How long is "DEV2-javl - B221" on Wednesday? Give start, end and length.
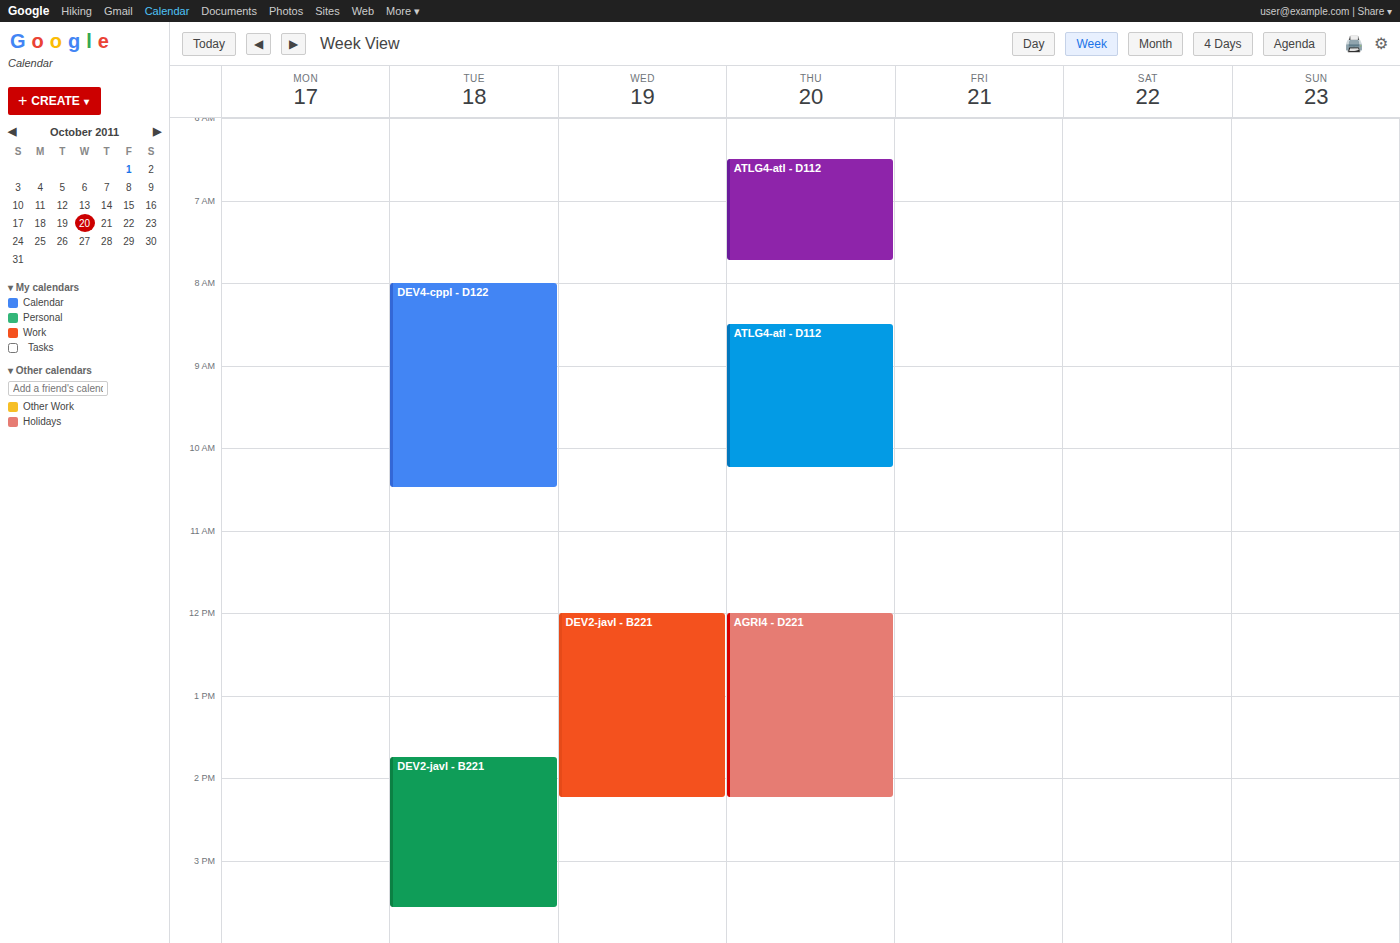
12:00 PM to 2:15 PM, 2 hours 15 minutes